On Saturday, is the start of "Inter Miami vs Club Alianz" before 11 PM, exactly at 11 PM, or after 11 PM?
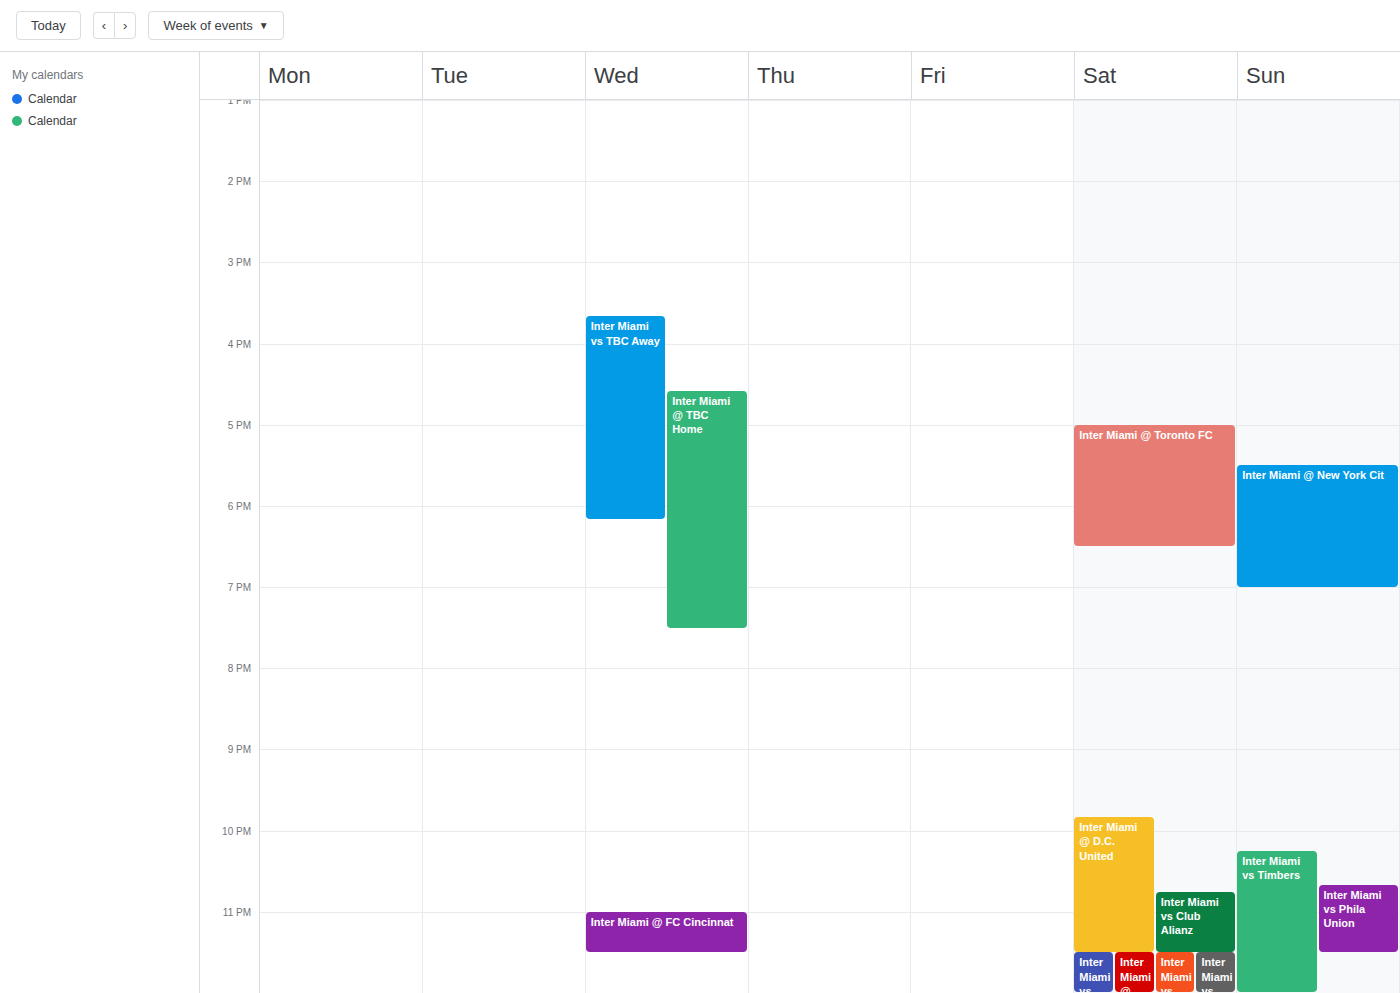
10:45 PM -- before 11 PM, 15 minutes above the 11 PM line.